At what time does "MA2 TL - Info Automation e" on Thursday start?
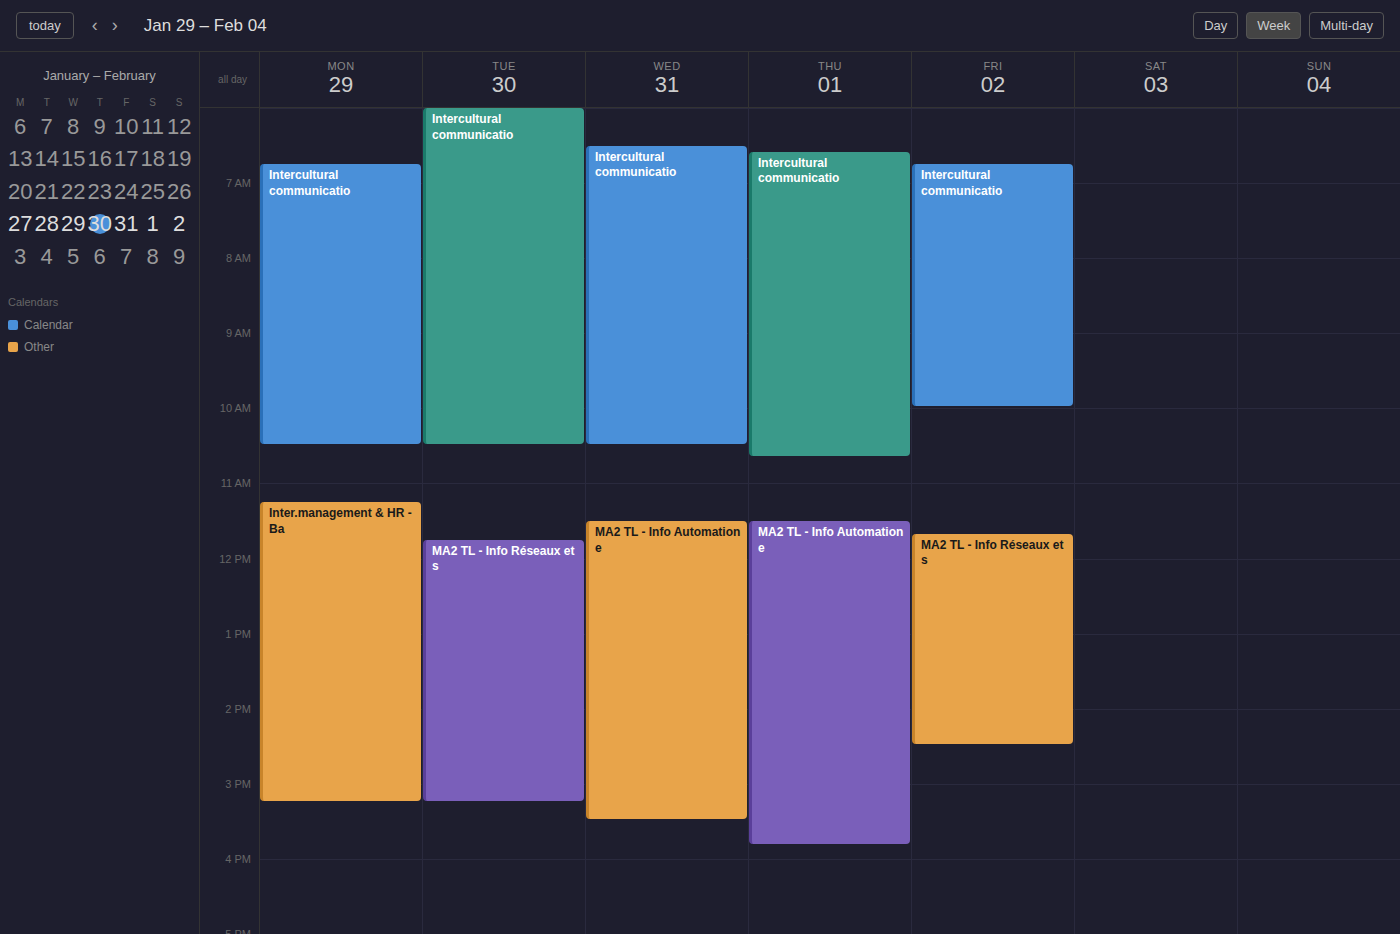
11:30 AM